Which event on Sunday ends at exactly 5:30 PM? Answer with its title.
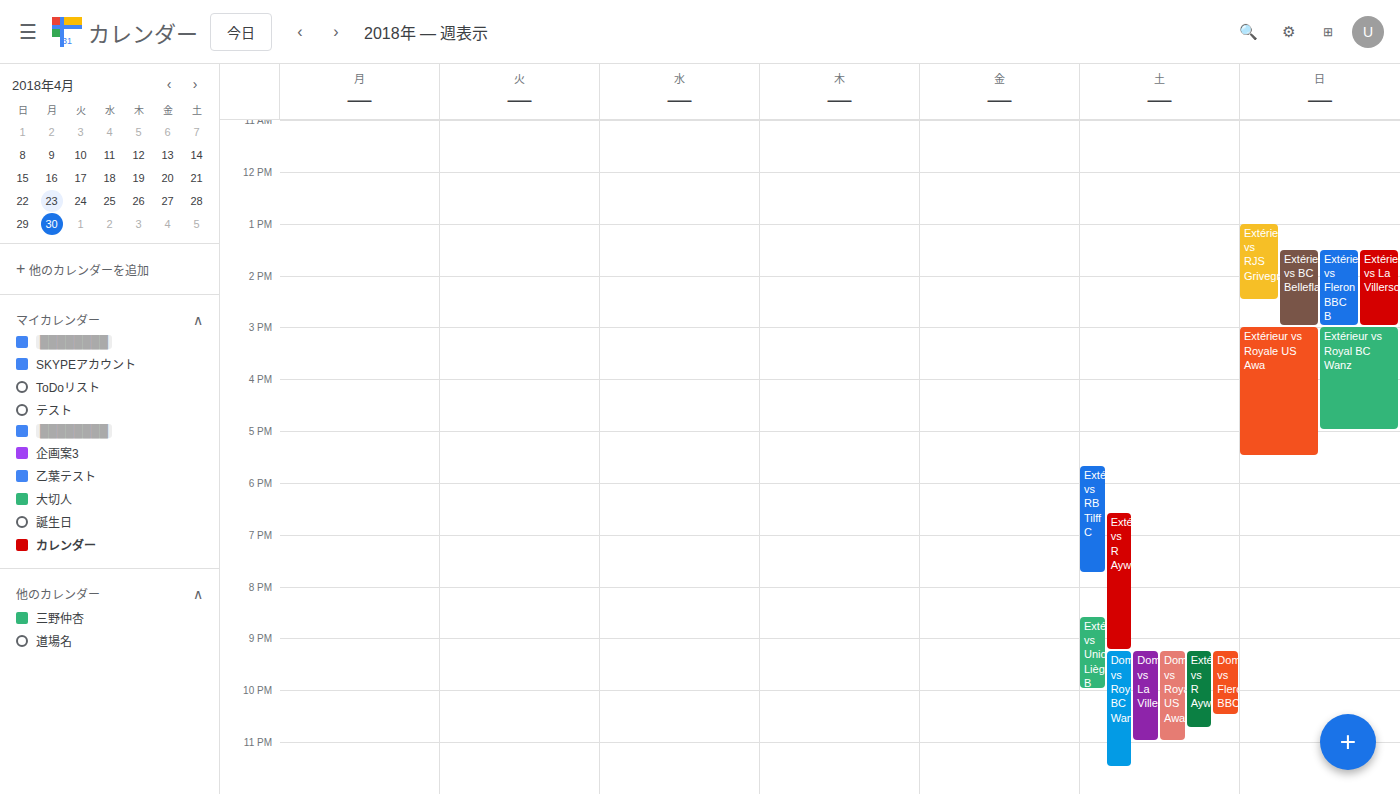
"Extérieur vs Royale US Awa"